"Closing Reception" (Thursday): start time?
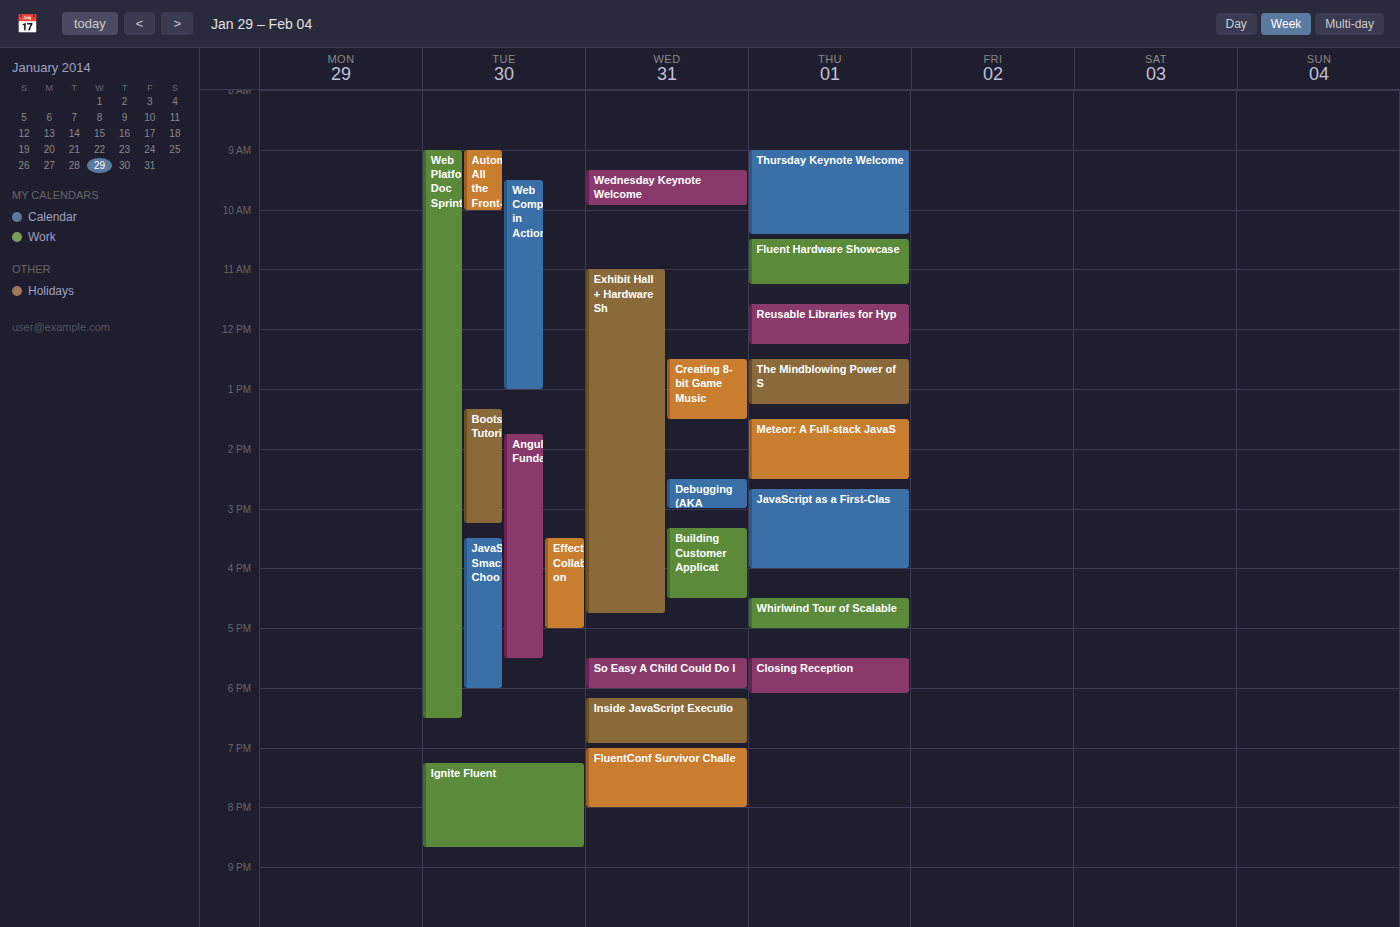
5:30 PM